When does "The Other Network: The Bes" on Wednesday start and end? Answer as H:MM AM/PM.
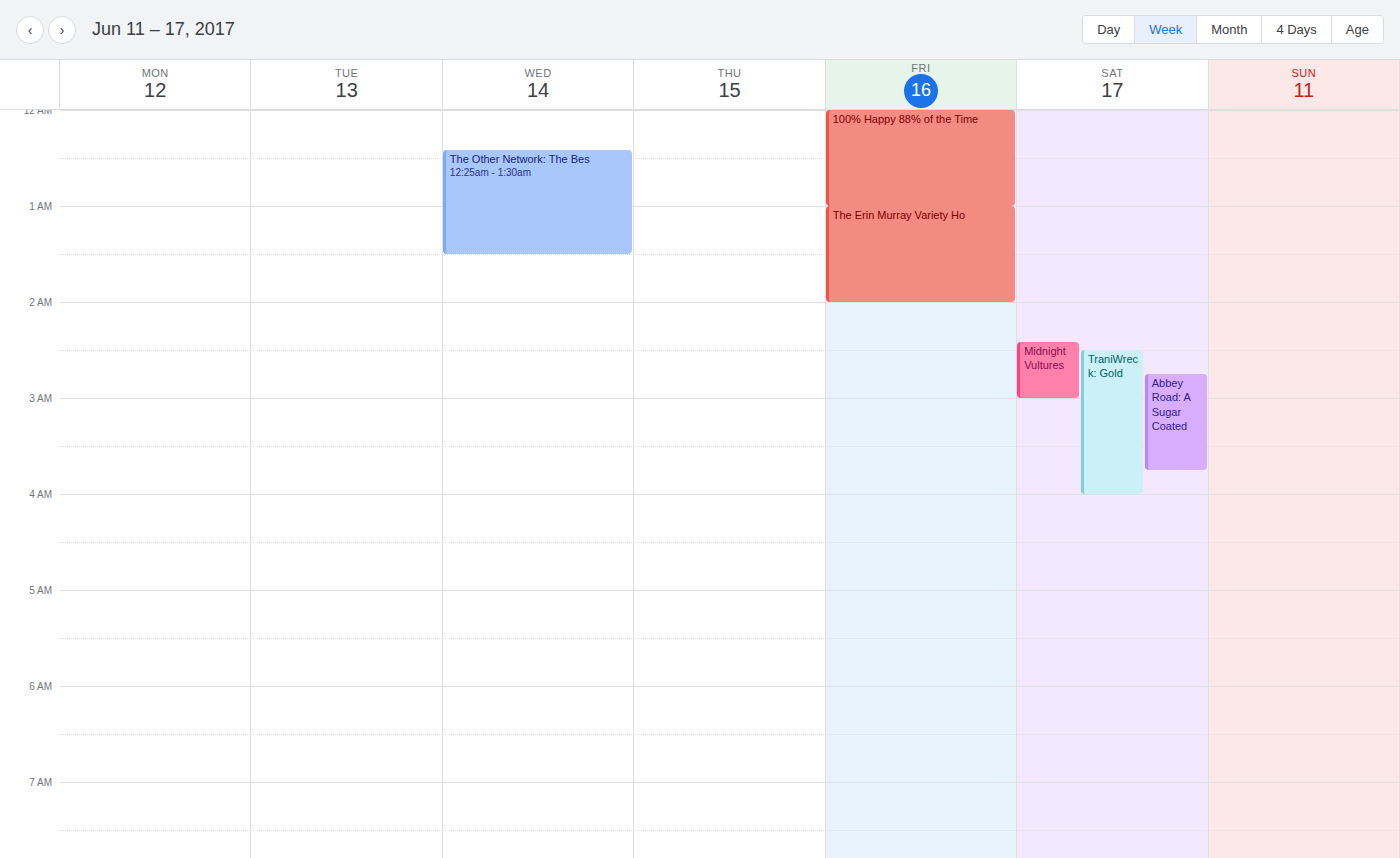
12:25 AM to 1:30 AM